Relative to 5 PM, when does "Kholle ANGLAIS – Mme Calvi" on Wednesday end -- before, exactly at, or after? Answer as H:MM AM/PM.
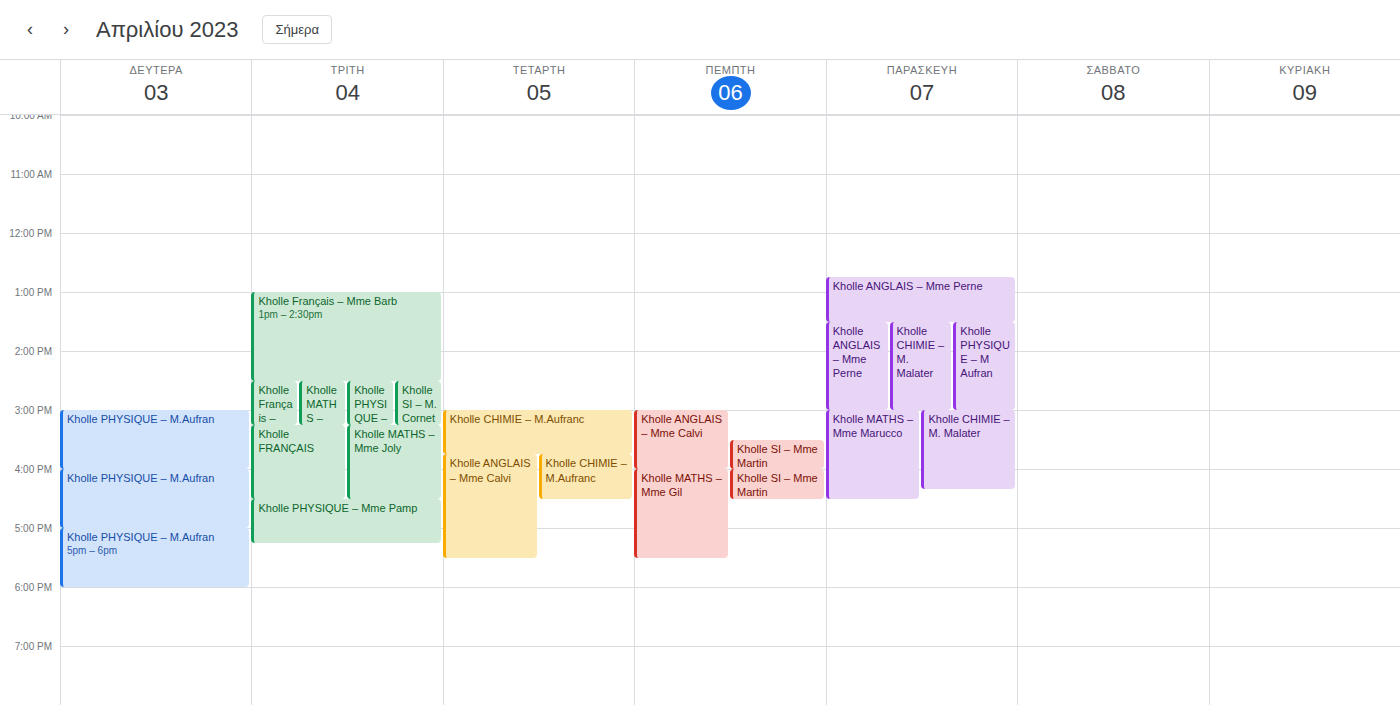
5:30 PM -- after 5 PM, 30 minutes below the 5 PM line.